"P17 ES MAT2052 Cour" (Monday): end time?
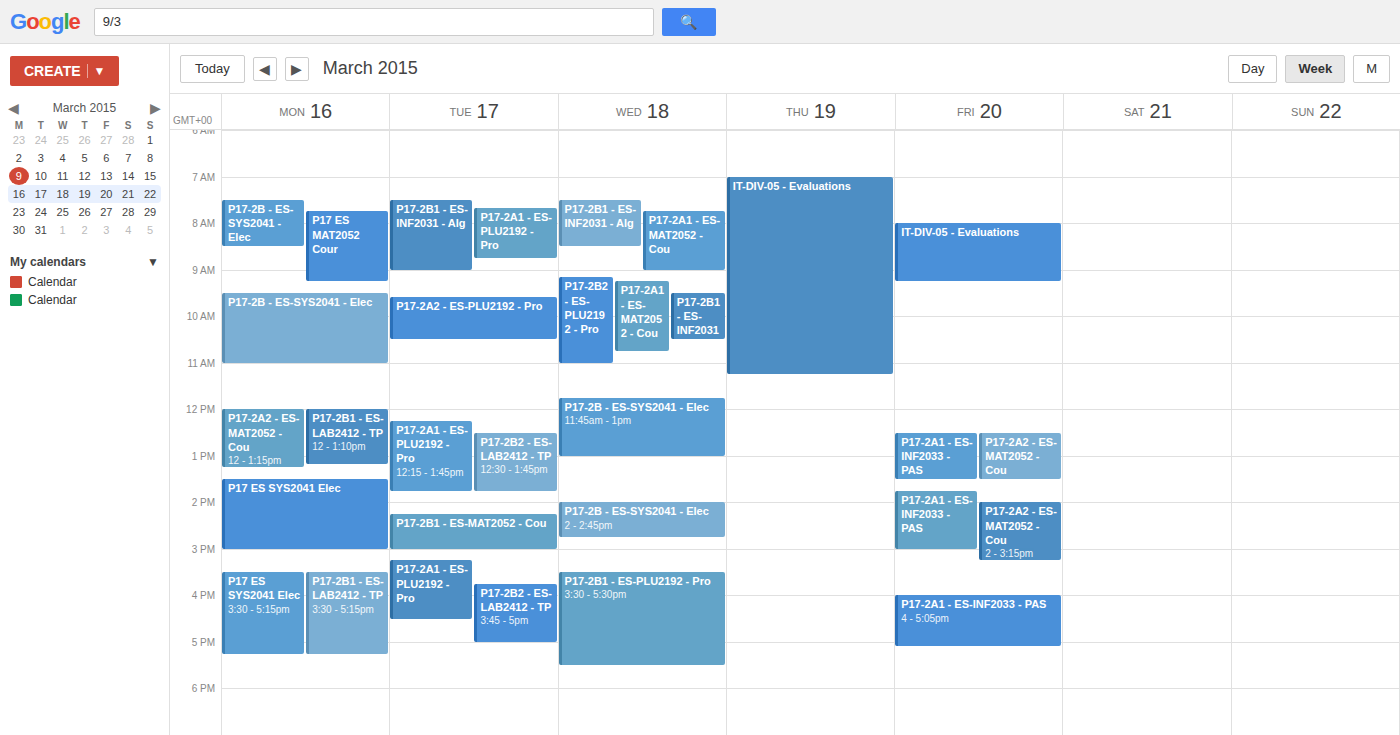
9:15 AM